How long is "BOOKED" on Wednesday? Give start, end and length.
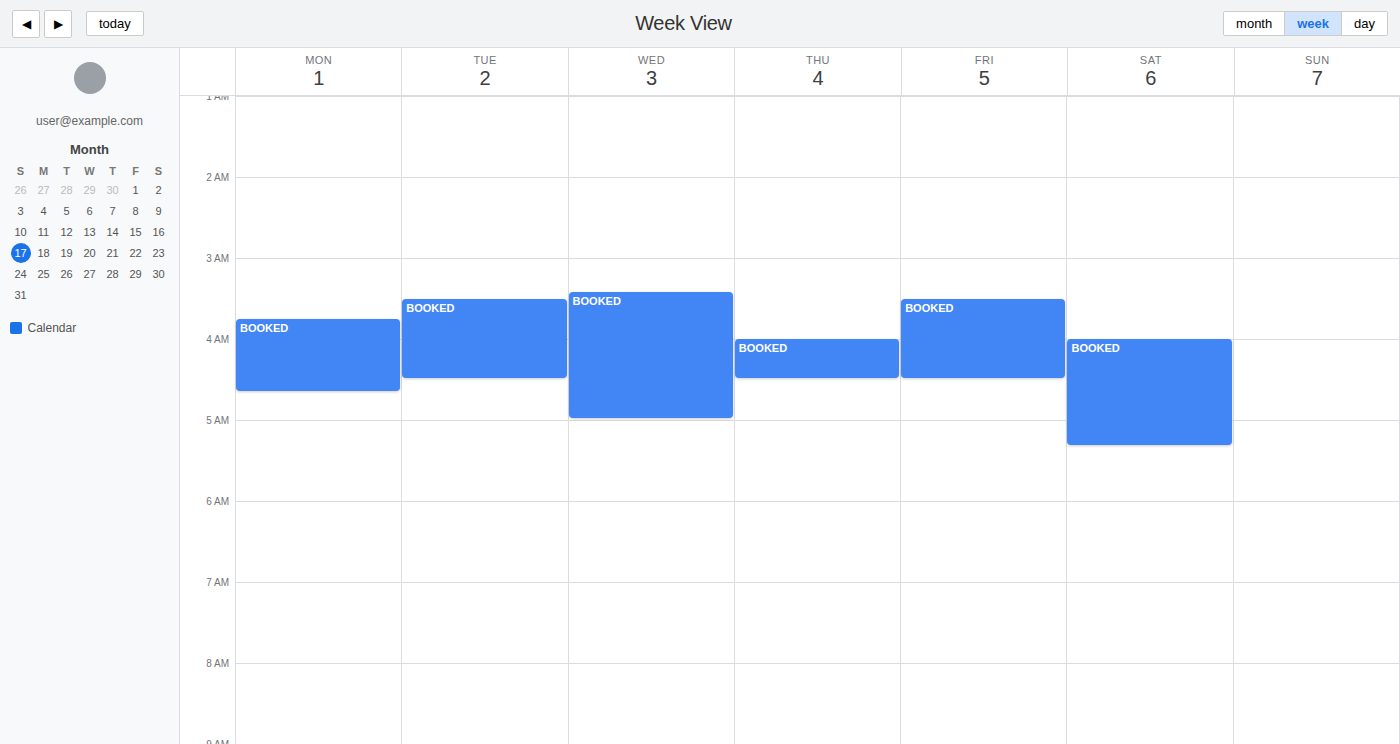
03:25 to 05:00, 1 hour 35 minutes